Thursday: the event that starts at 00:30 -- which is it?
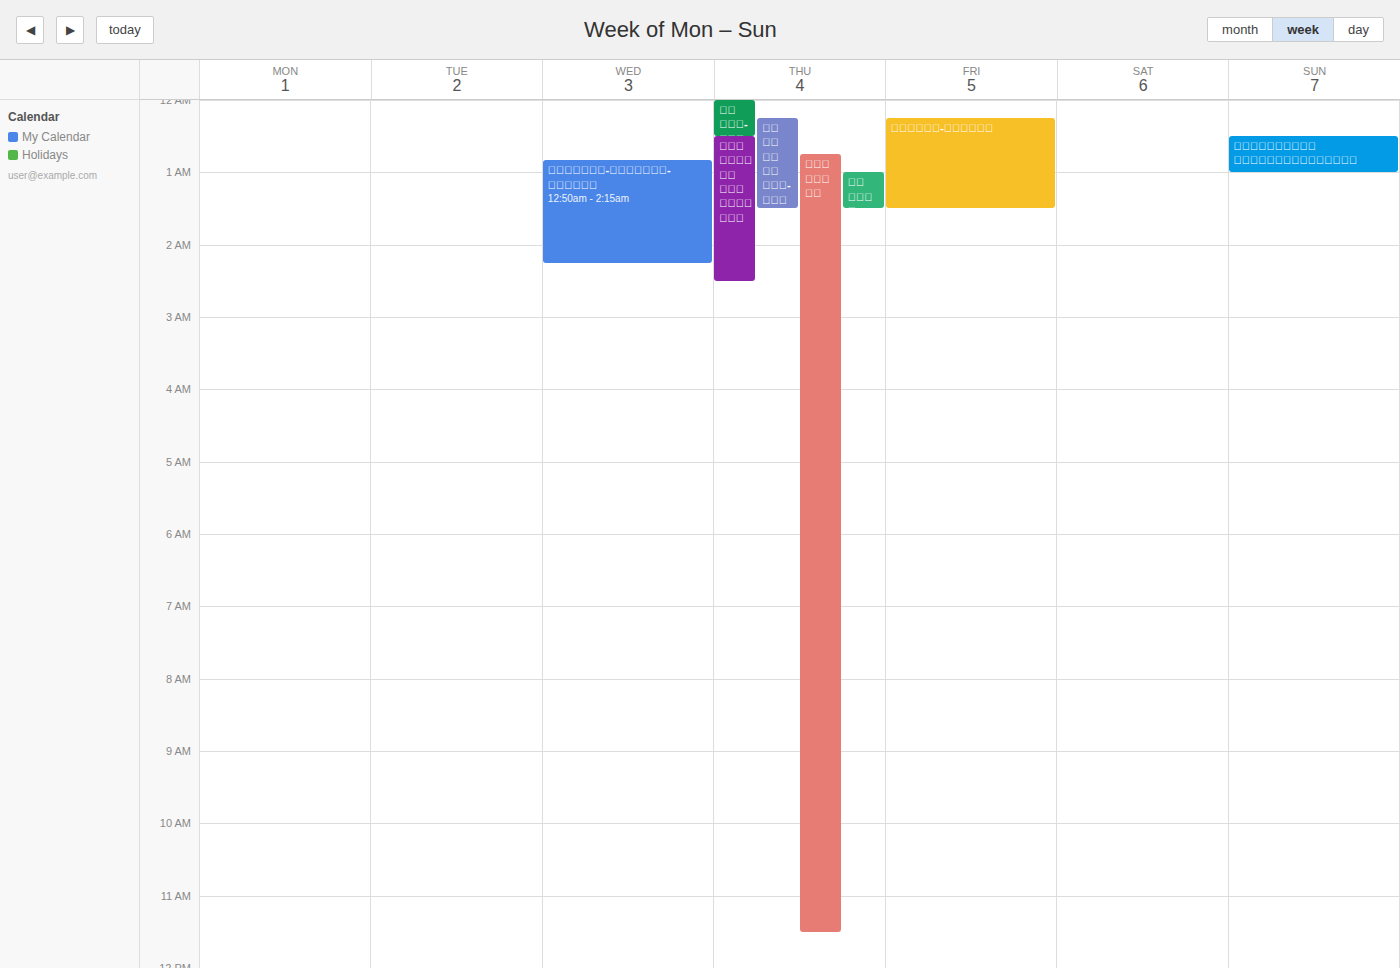
"व्यञ्जुली महाद्वादशी"